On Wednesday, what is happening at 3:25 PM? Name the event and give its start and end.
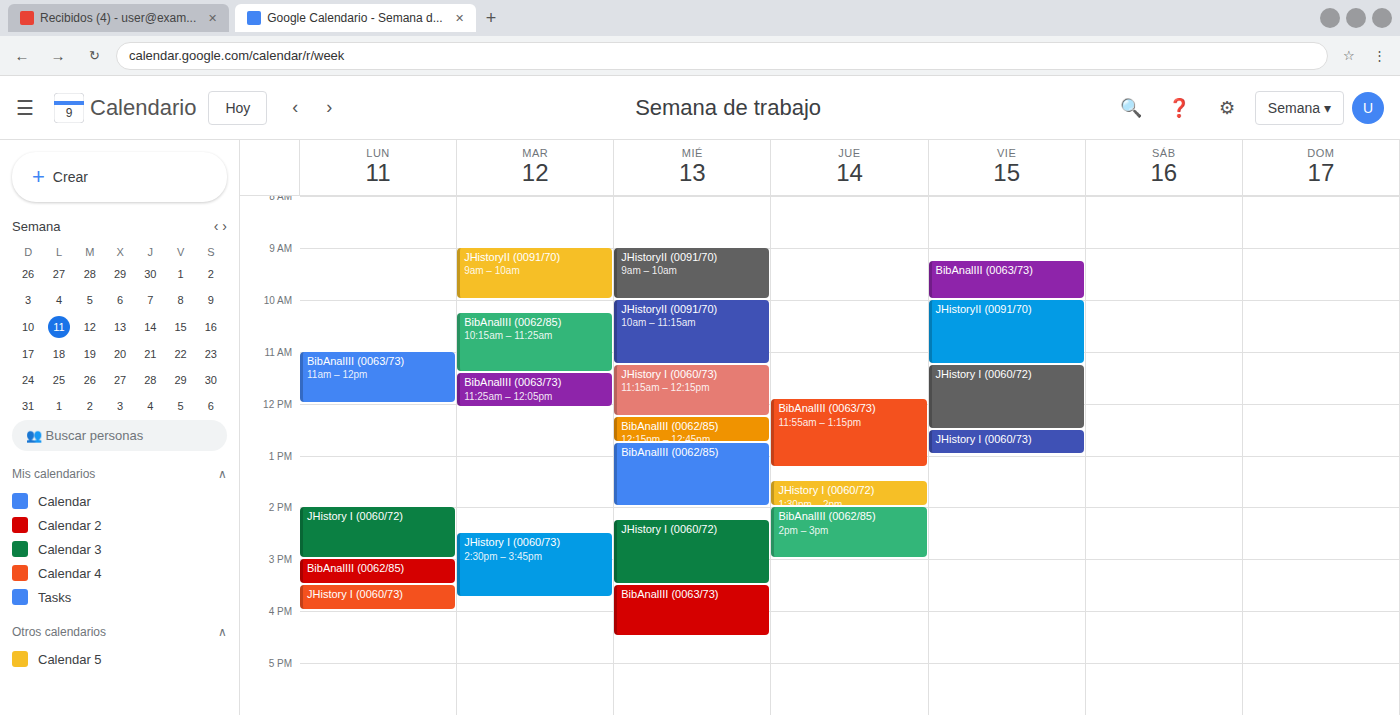
"JHistory I (0060/72)", 2:15 PM to 3:30 PM